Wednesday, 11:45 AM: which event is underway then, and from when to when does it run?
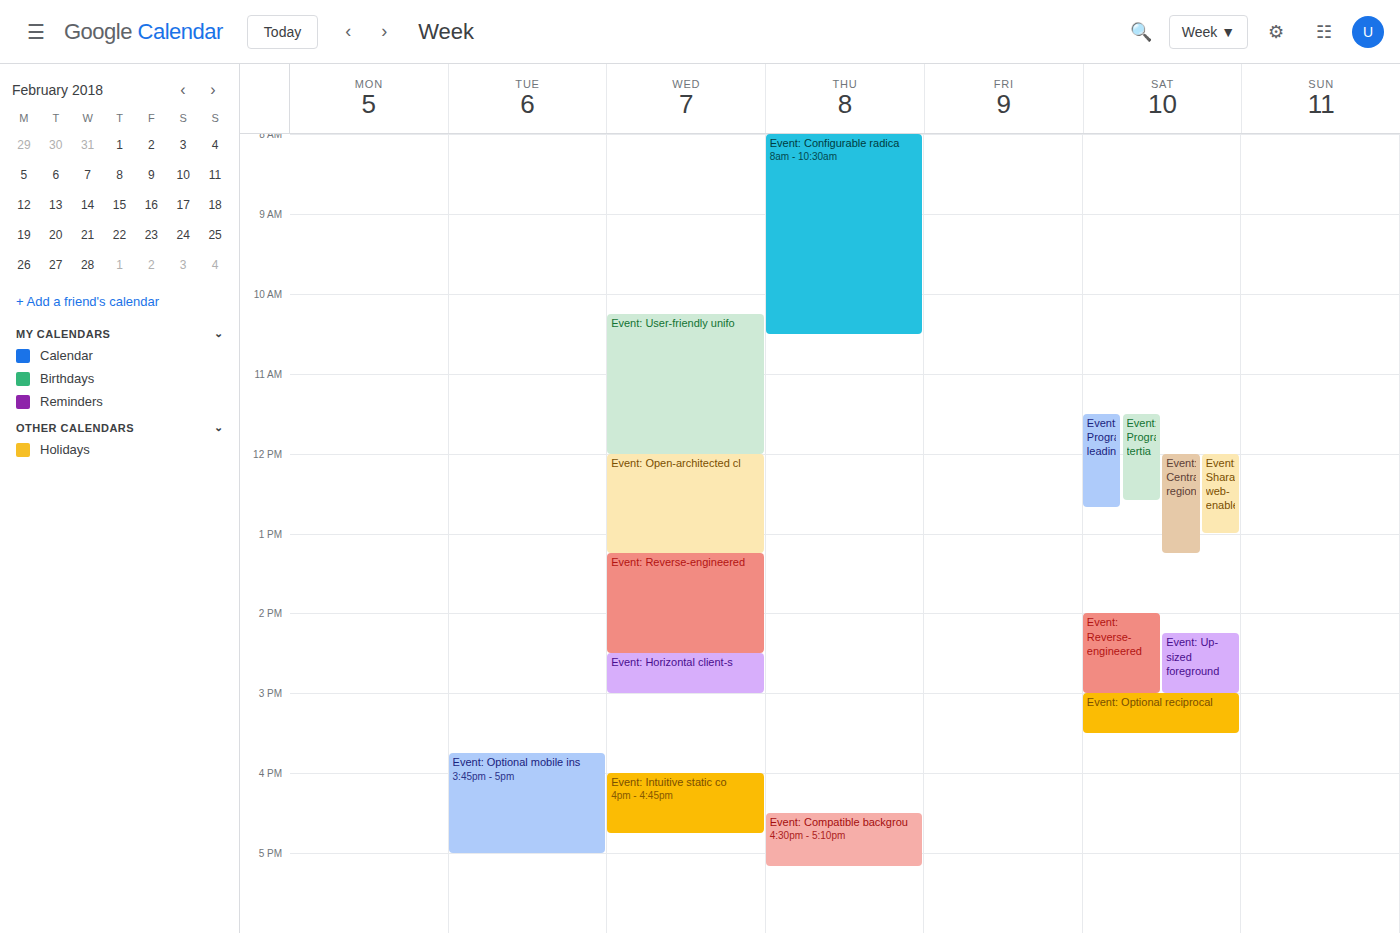
"Event: User-friendly unifo", 10:15 AM to 12:00 PM